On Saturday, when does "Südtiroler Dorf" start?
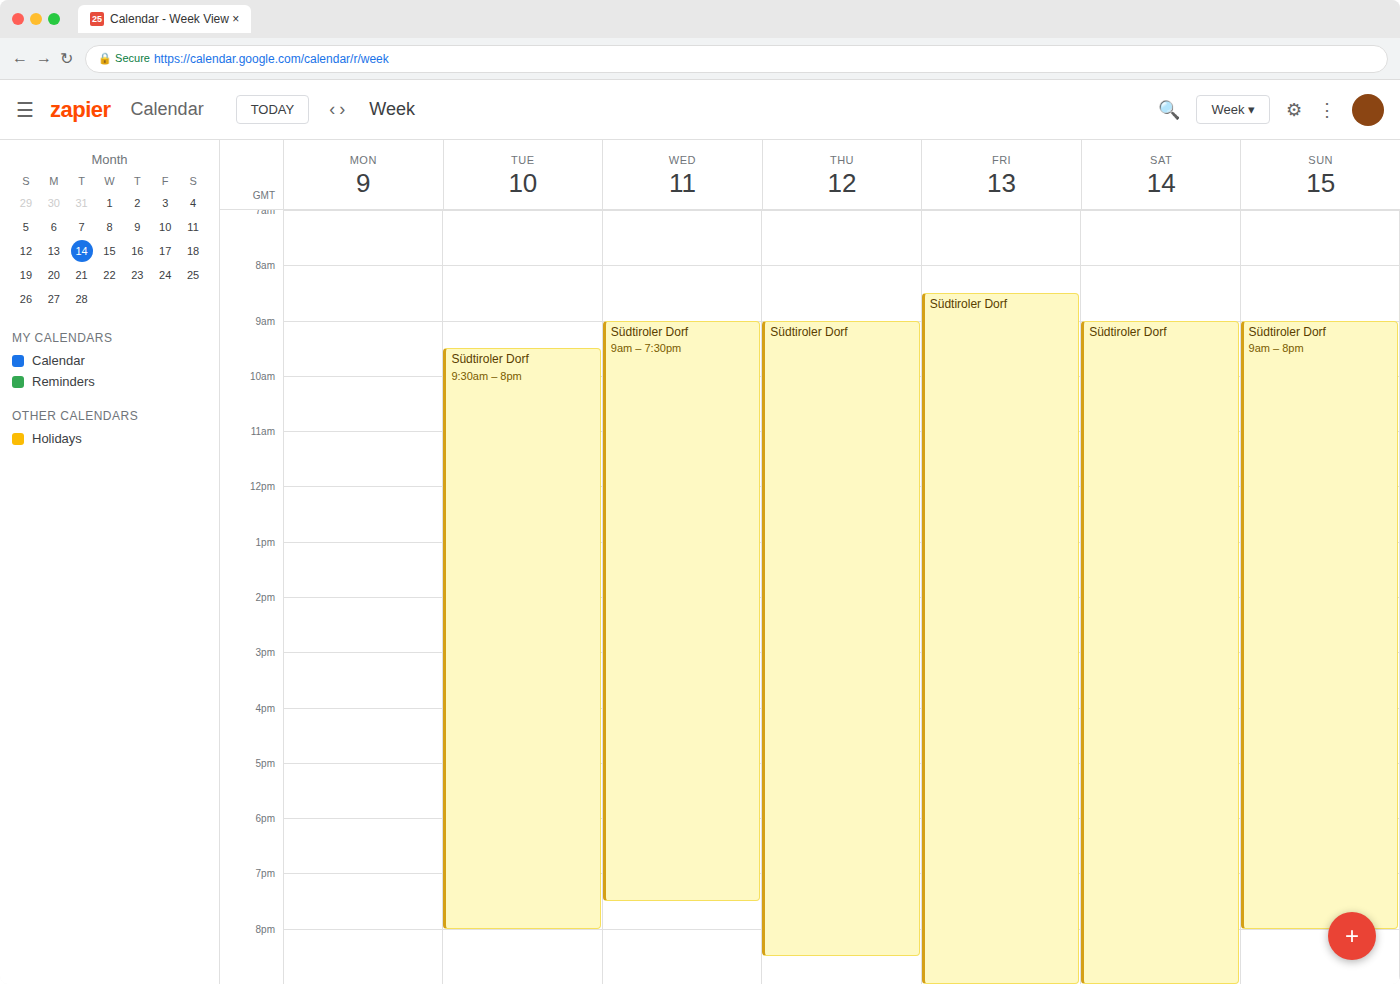
09:00